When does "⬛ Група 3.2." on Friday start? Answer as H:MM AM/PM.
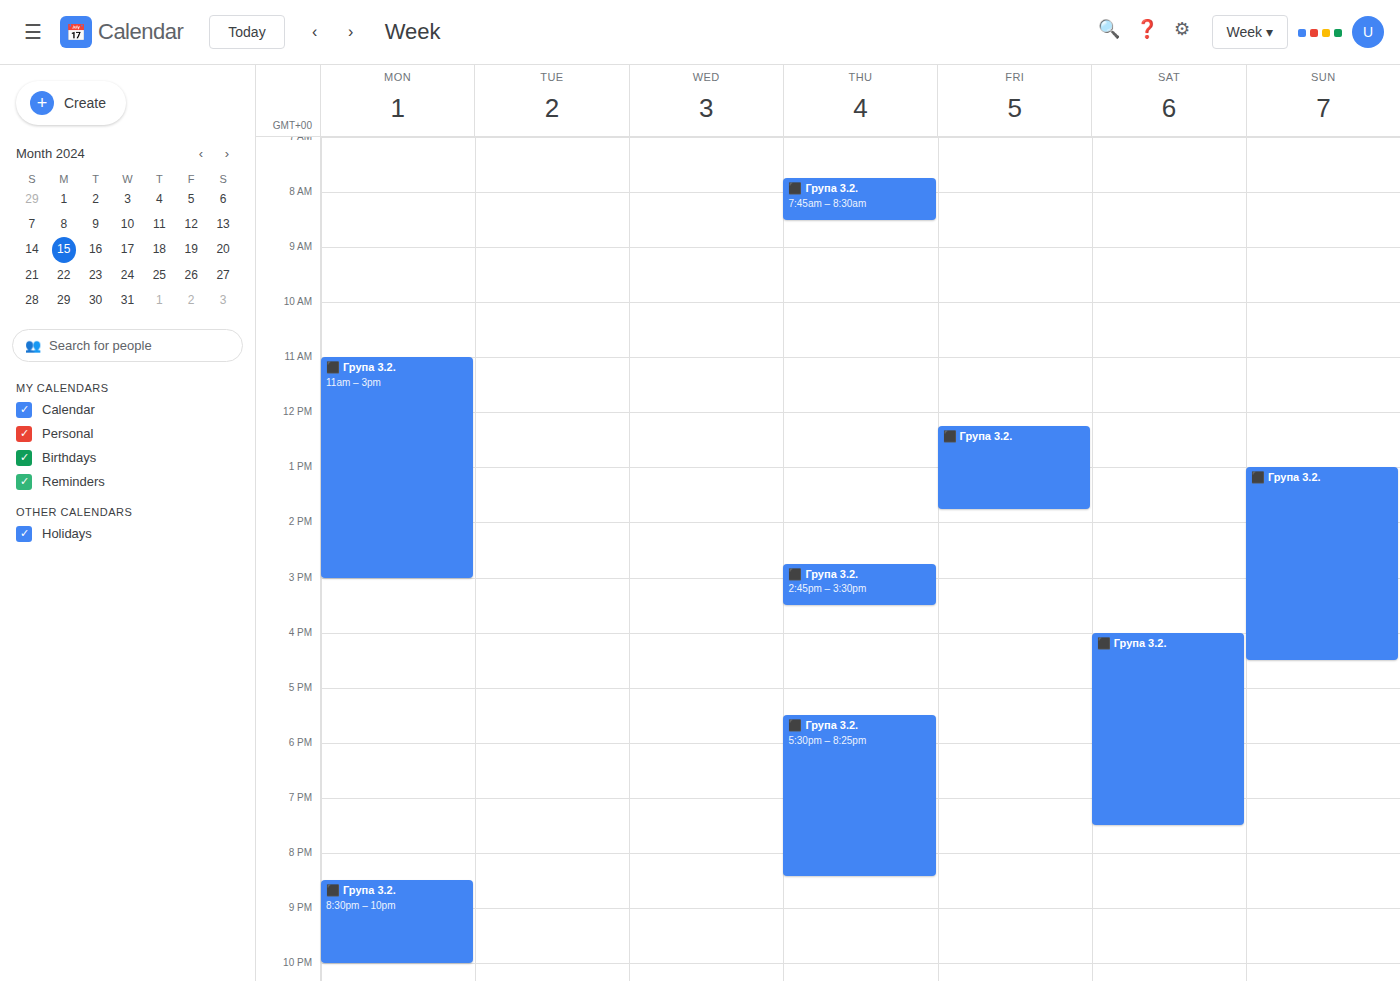
12:15 PM